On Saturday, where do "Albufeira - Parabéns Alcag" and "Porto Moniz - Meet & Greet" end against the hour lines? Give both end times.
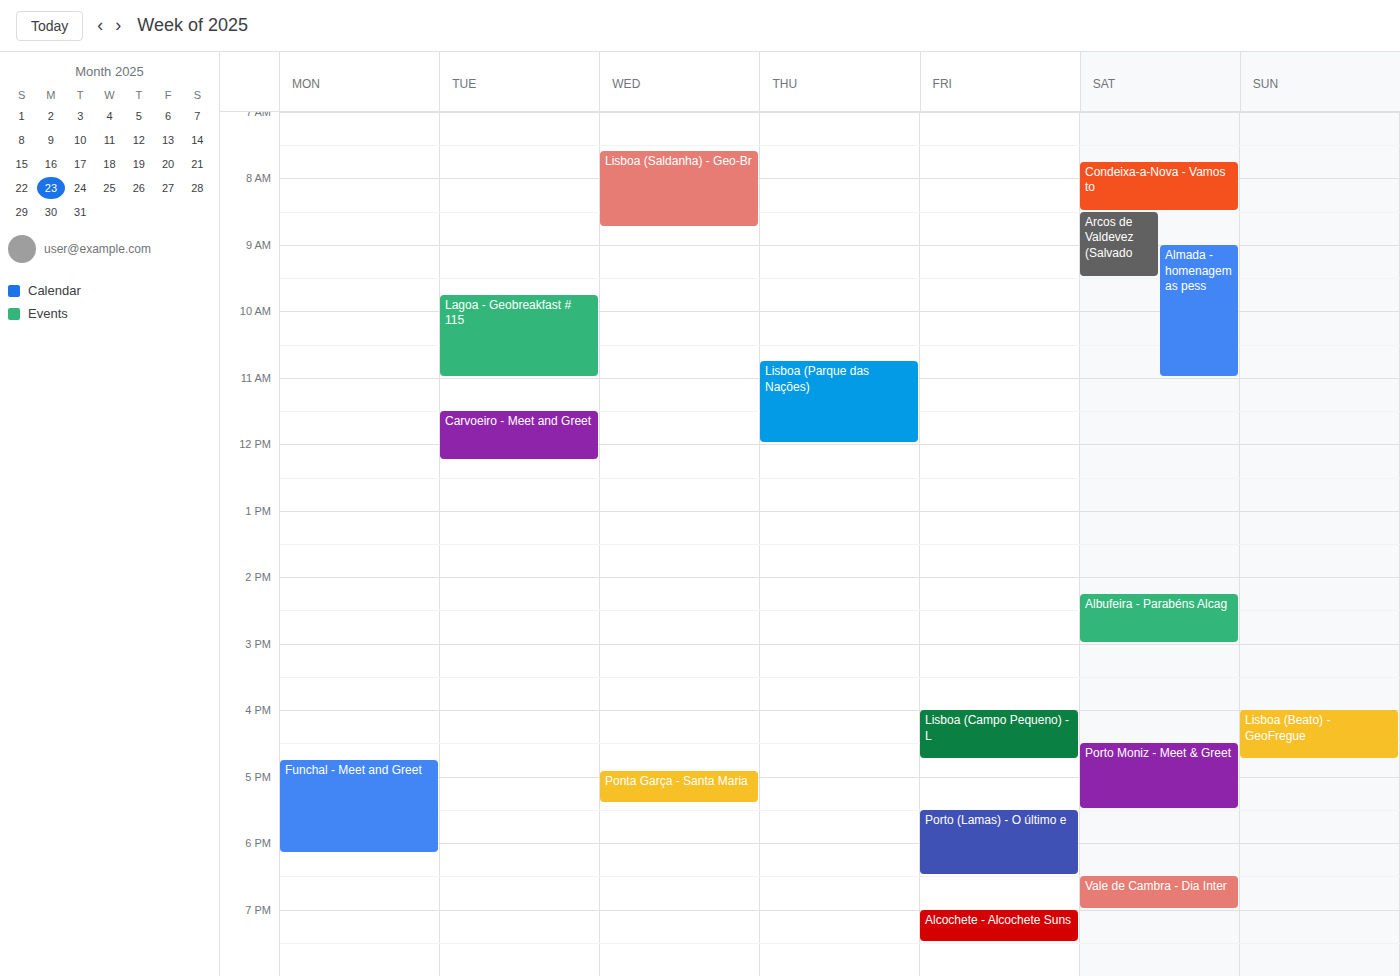
"Albufeira - Parabéns Alcag": 3:00 PM, exactly on the 3 PM line. "Porto Moniz - Meet & Greet": 5:30 PM, halfway between the 5 PM and 6 PM lines.